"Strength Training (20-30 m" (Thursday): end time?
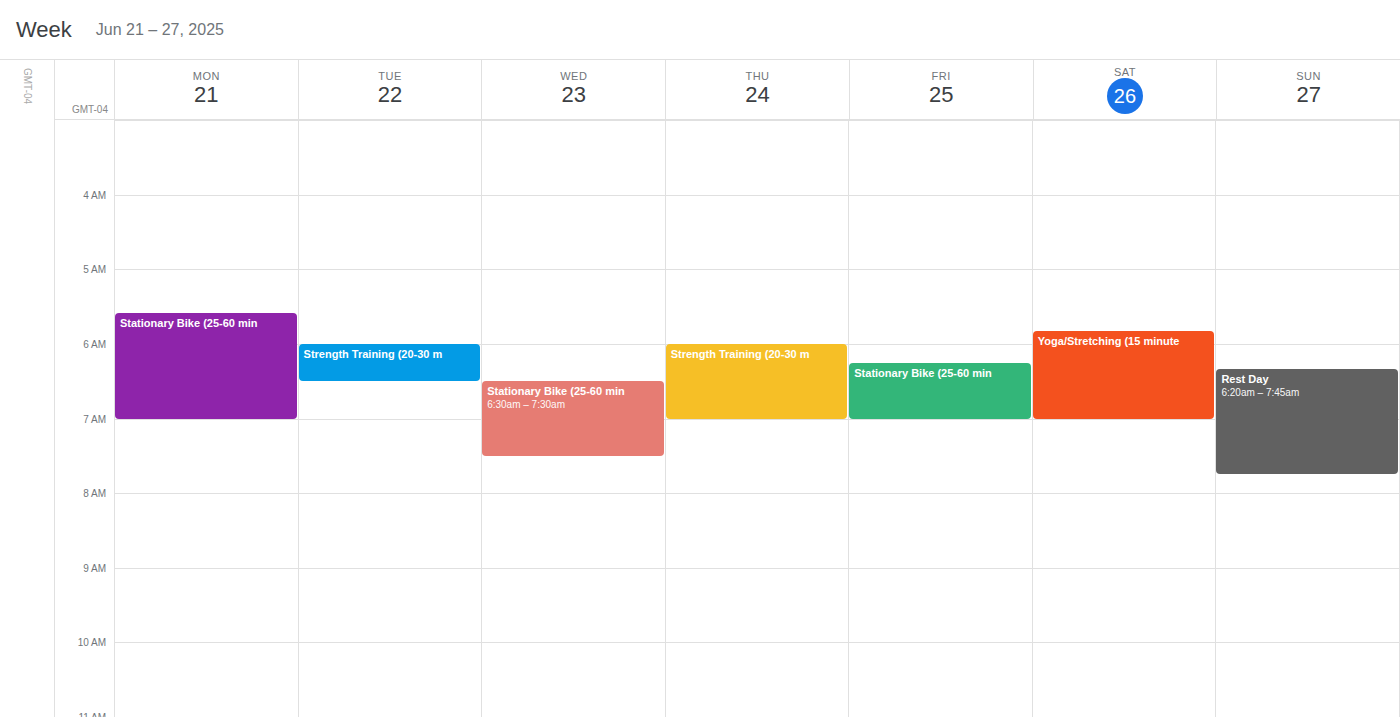
7:00 AM